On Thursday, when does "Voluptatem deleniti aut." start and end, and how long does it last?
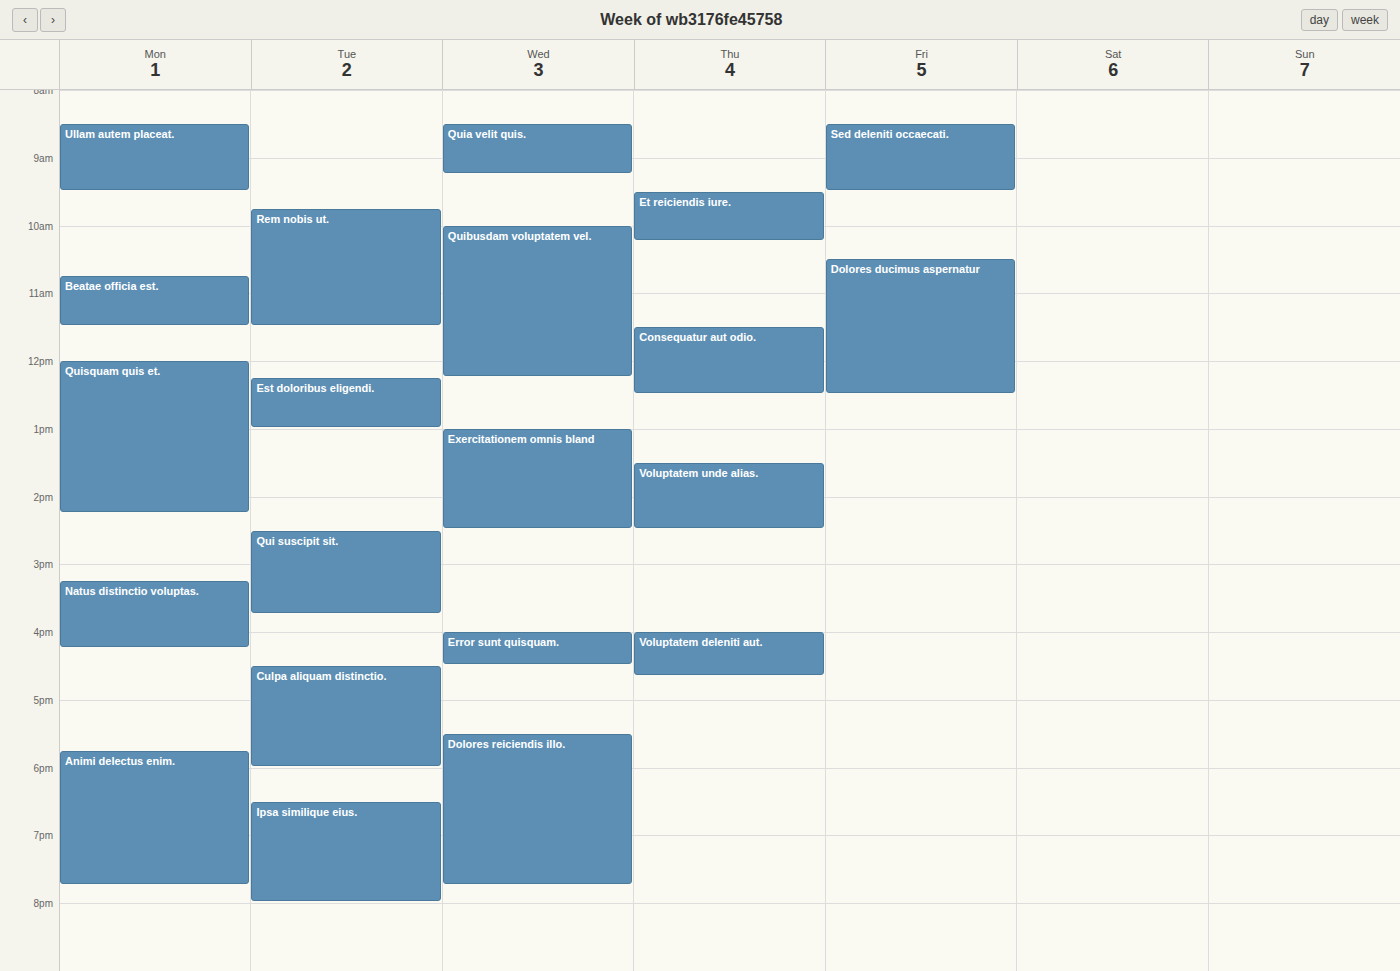
16:00 to 16:40, 40 minutes